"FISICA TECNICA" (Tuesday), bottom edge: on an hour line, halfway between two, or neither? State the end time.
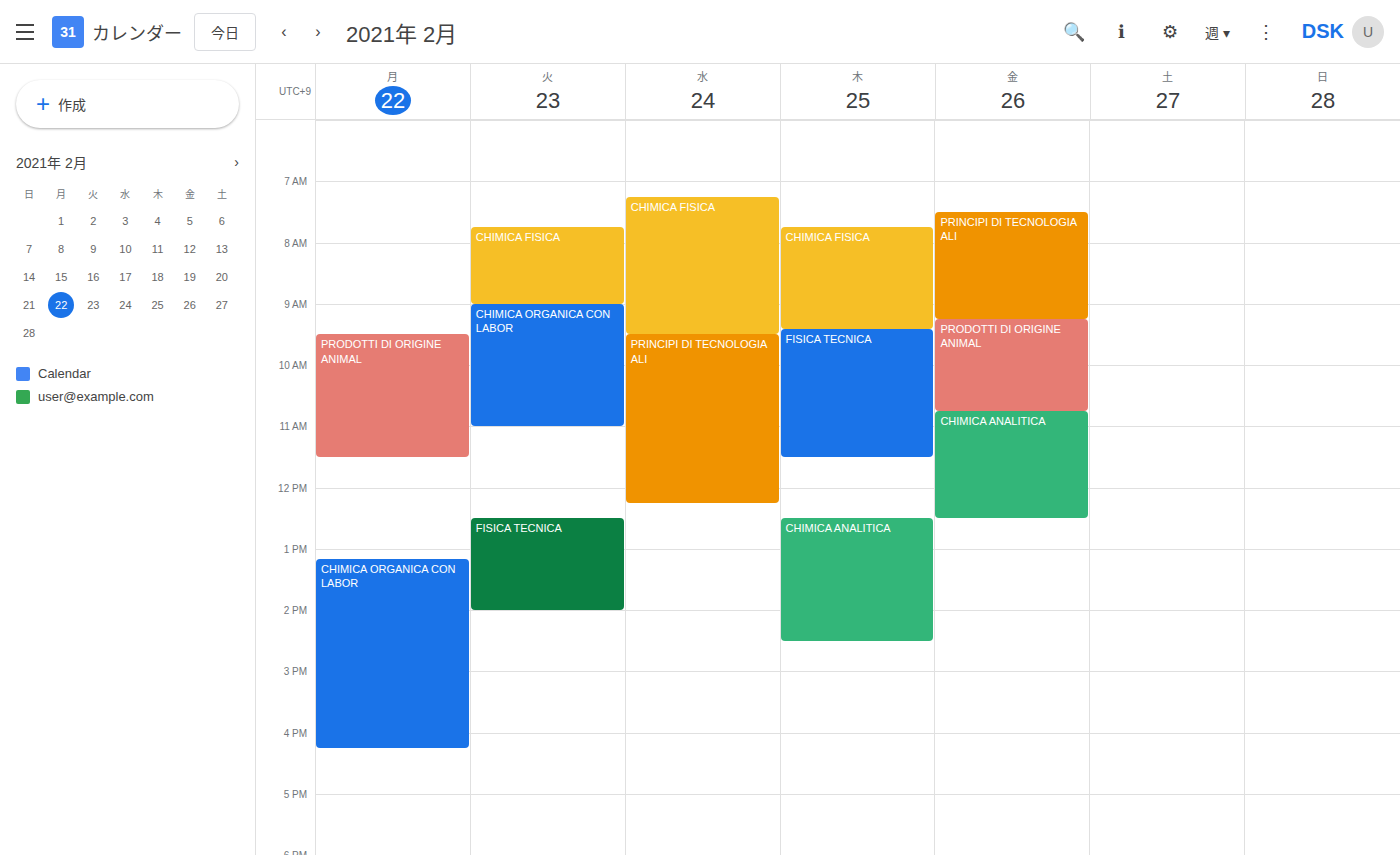
2:00 PM -- exactly on the 2 PM line.